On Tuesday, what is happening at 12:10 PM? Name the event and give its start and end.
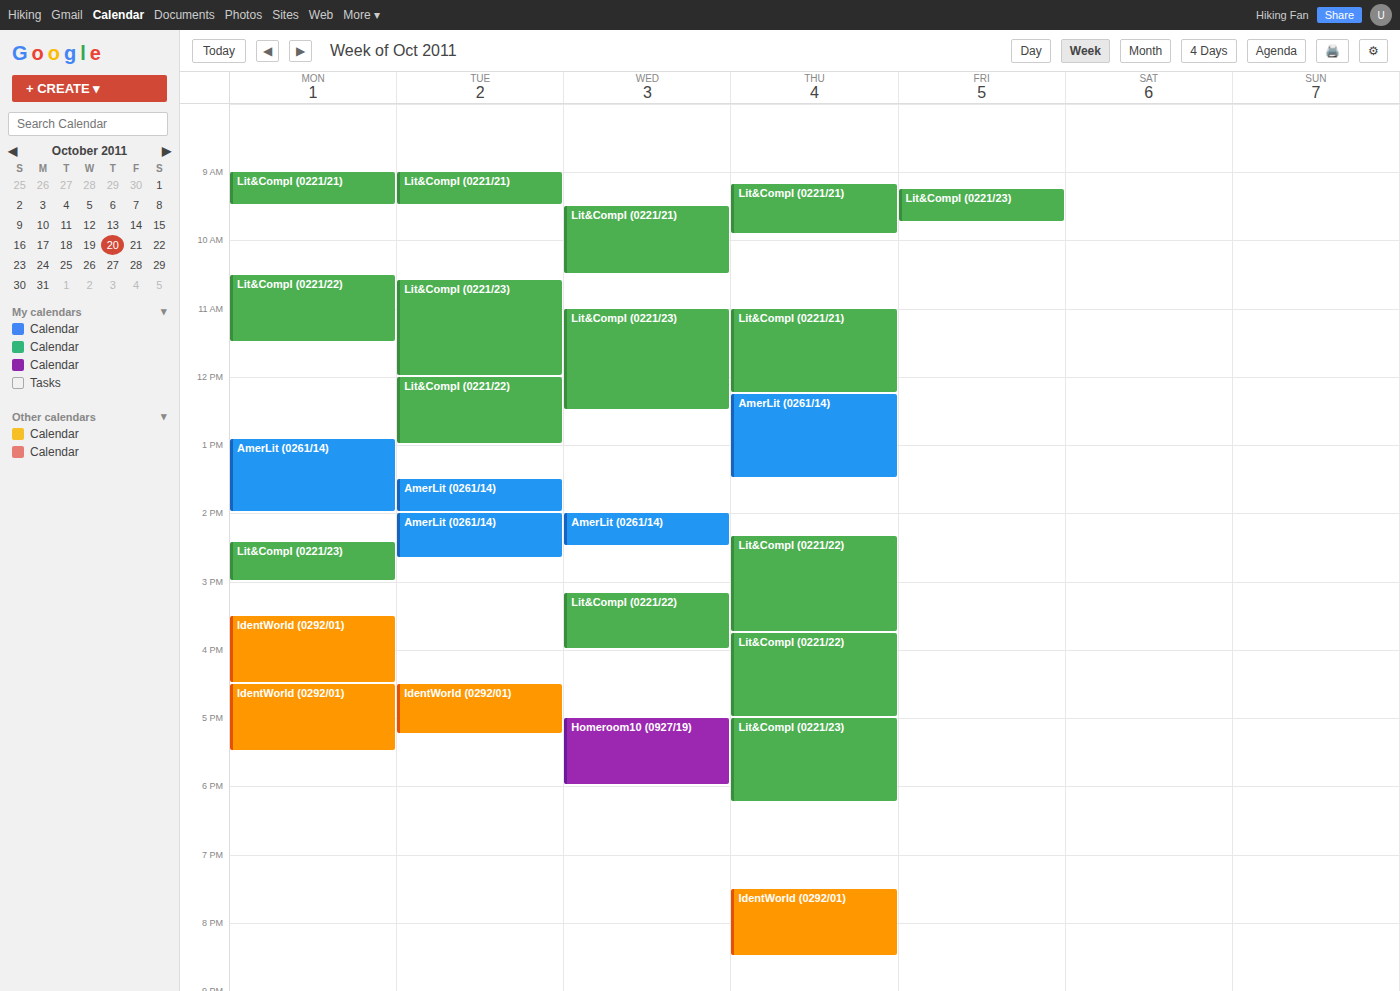
"Lit&CompI (0221/22)", 12:00 PM to 1:00 PM